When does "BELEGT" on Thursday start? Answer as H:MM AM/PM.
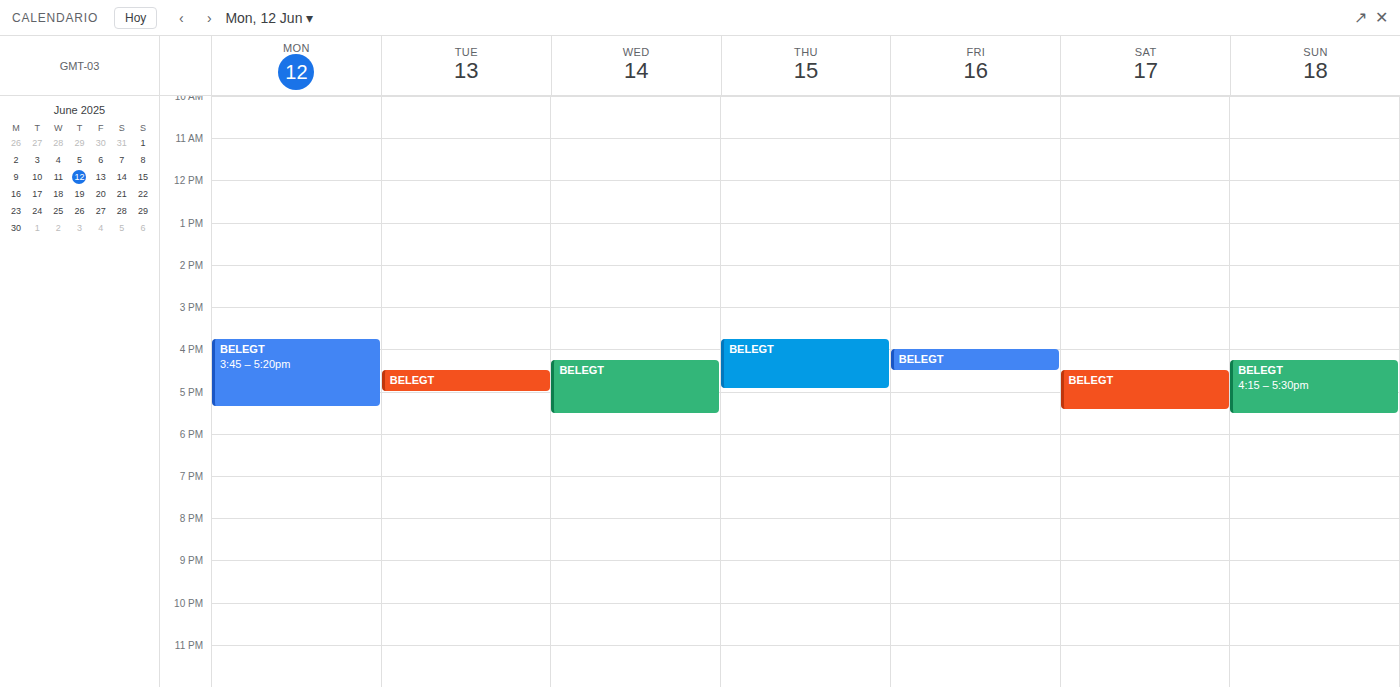
3:45 PM